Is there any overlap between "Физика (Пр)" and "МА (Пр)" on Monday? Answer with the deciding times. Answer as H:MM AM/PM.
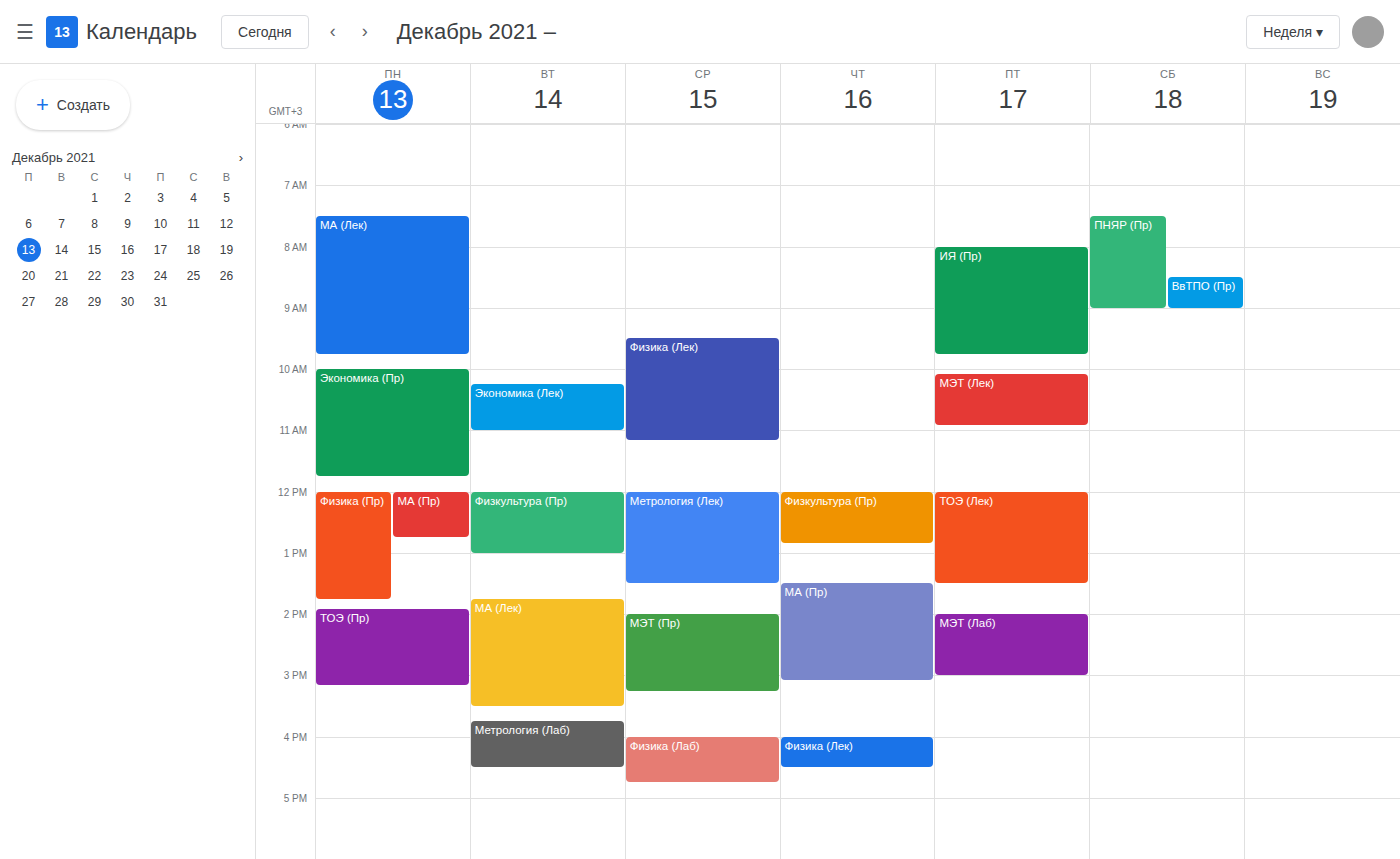
"МА (Пр)" runs 12:00 PM to 12:45 PM, inside "Физика (Пр)" -- they overlap.